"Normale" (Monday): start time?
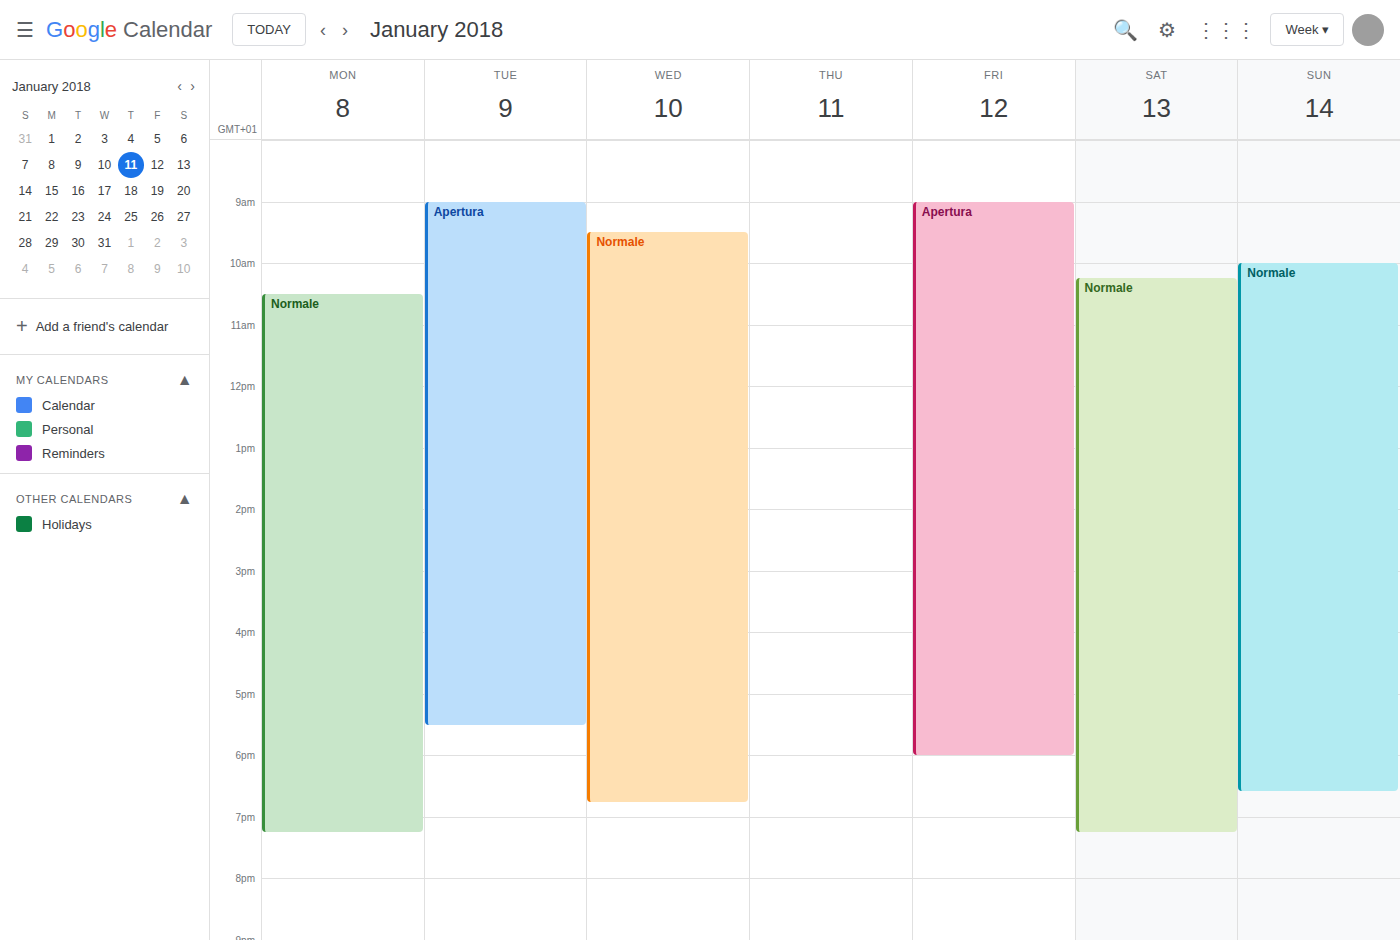
10:30 AM